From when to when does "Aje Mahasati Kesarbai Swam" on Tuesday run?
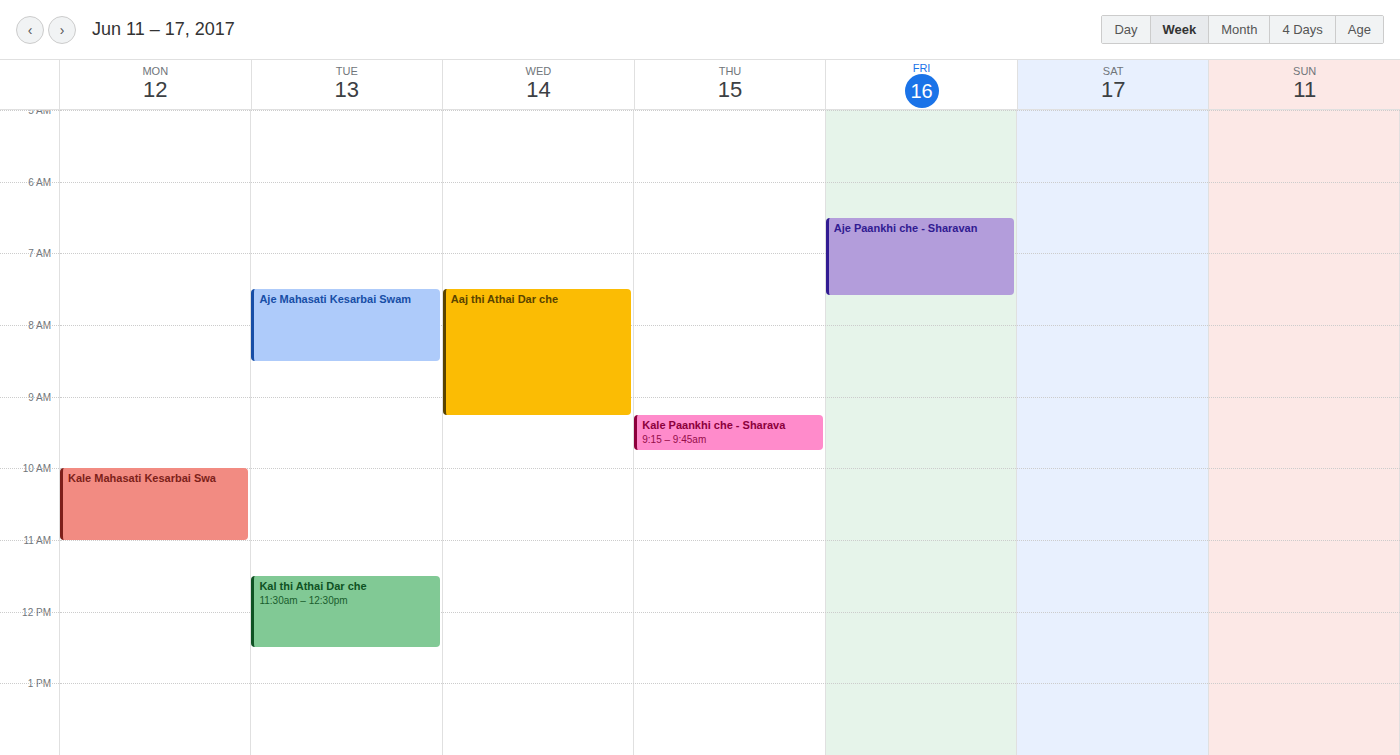
7:30 AM to 8:30 AM